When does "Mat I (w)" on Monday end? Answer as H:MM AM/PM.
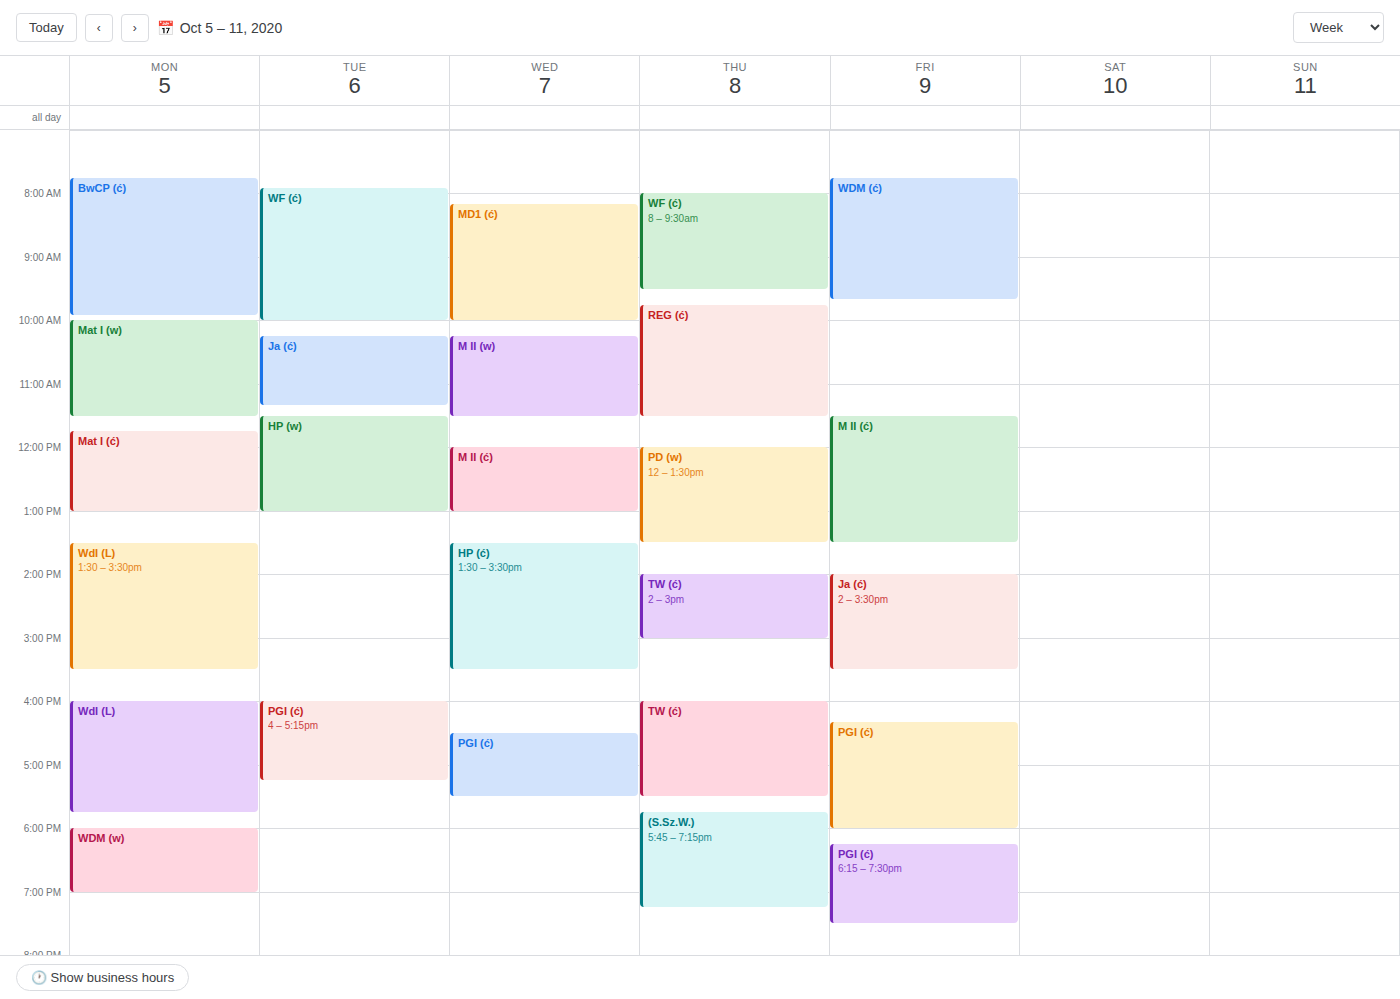
11:30 AM